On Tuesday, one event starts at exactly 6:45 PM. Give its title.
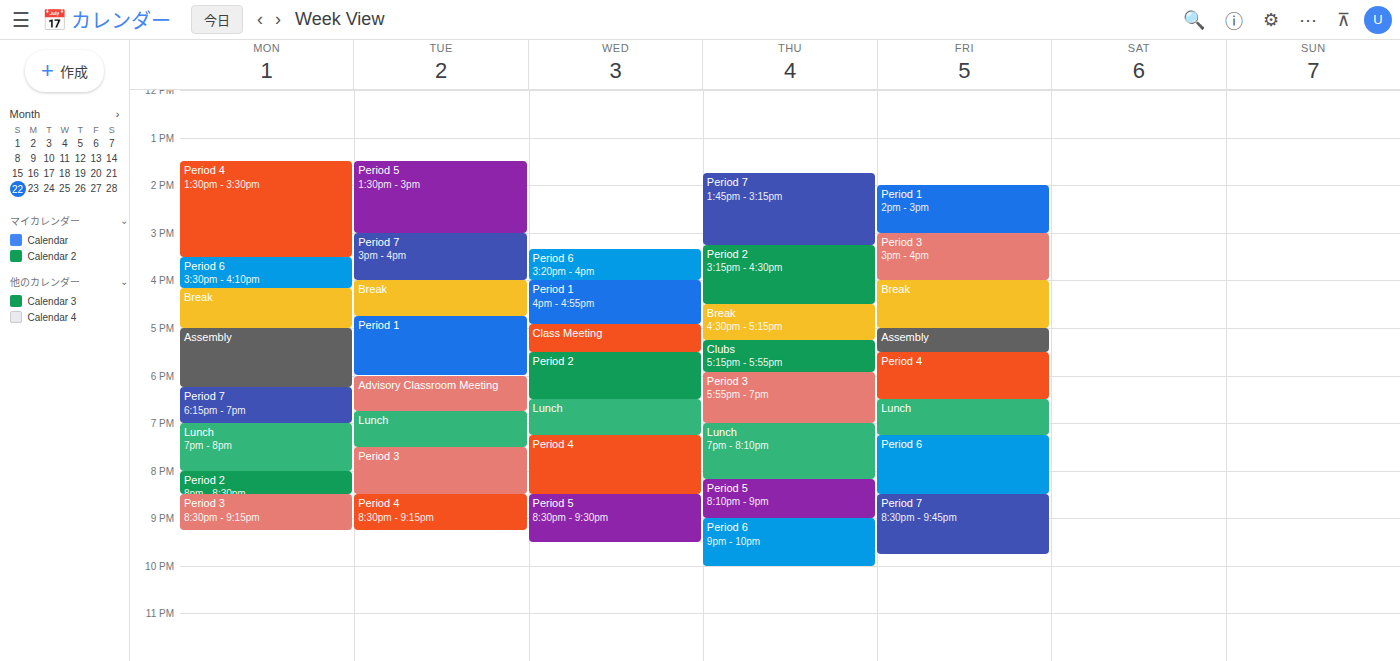
"Lunch"